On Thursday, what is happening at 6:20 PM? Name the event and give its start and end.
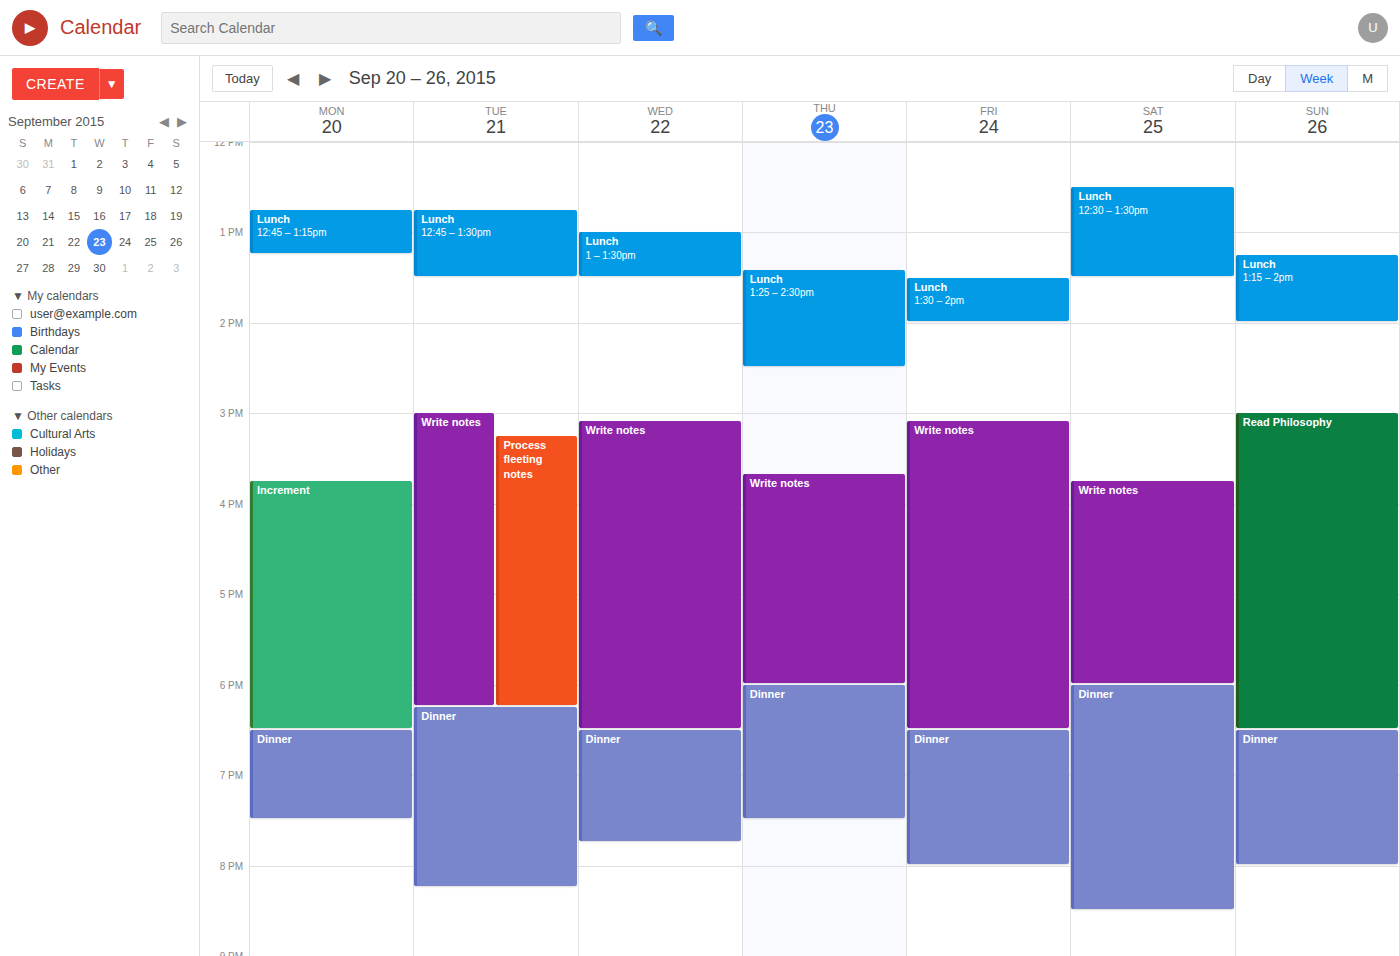
"Dinner", 6:00 PM to 7:30 PM